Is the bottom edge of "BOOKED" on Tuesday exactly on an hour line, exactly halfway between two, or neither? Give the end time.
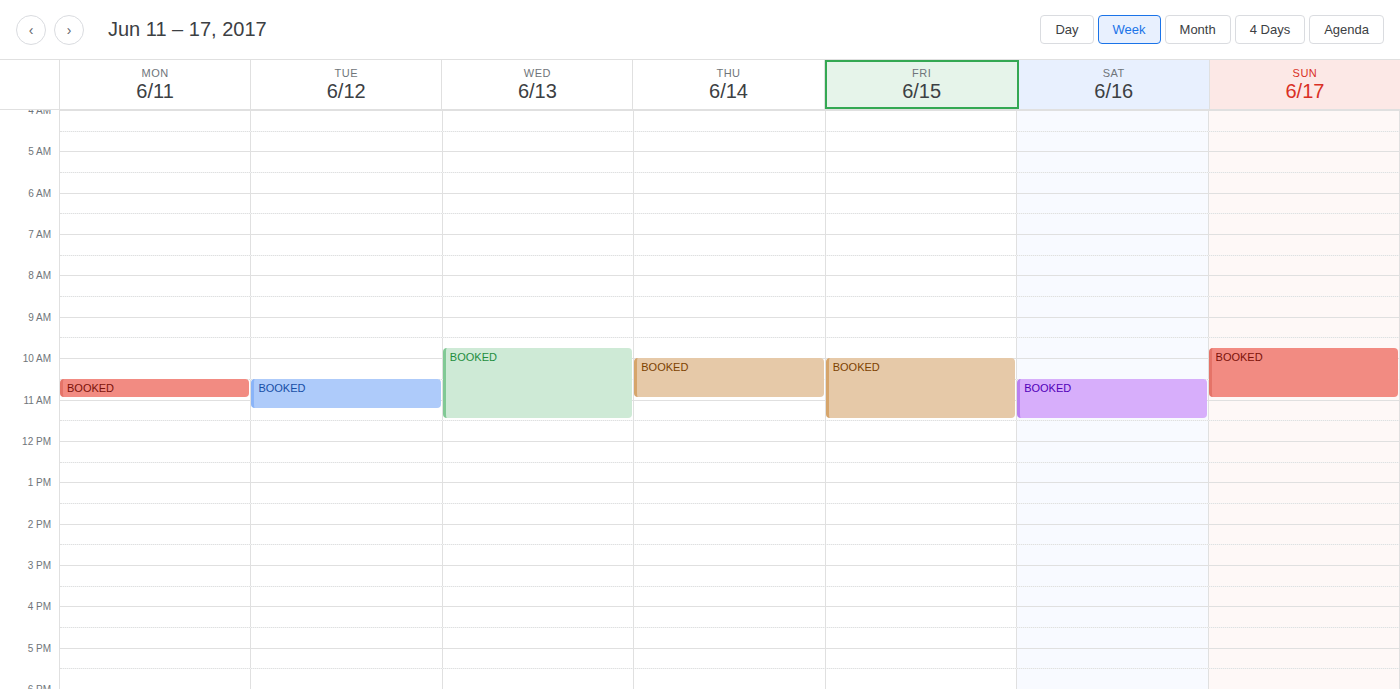
11:15 AM -- neither: a quarter of the way from the 11 AM line to the 12 PM line.